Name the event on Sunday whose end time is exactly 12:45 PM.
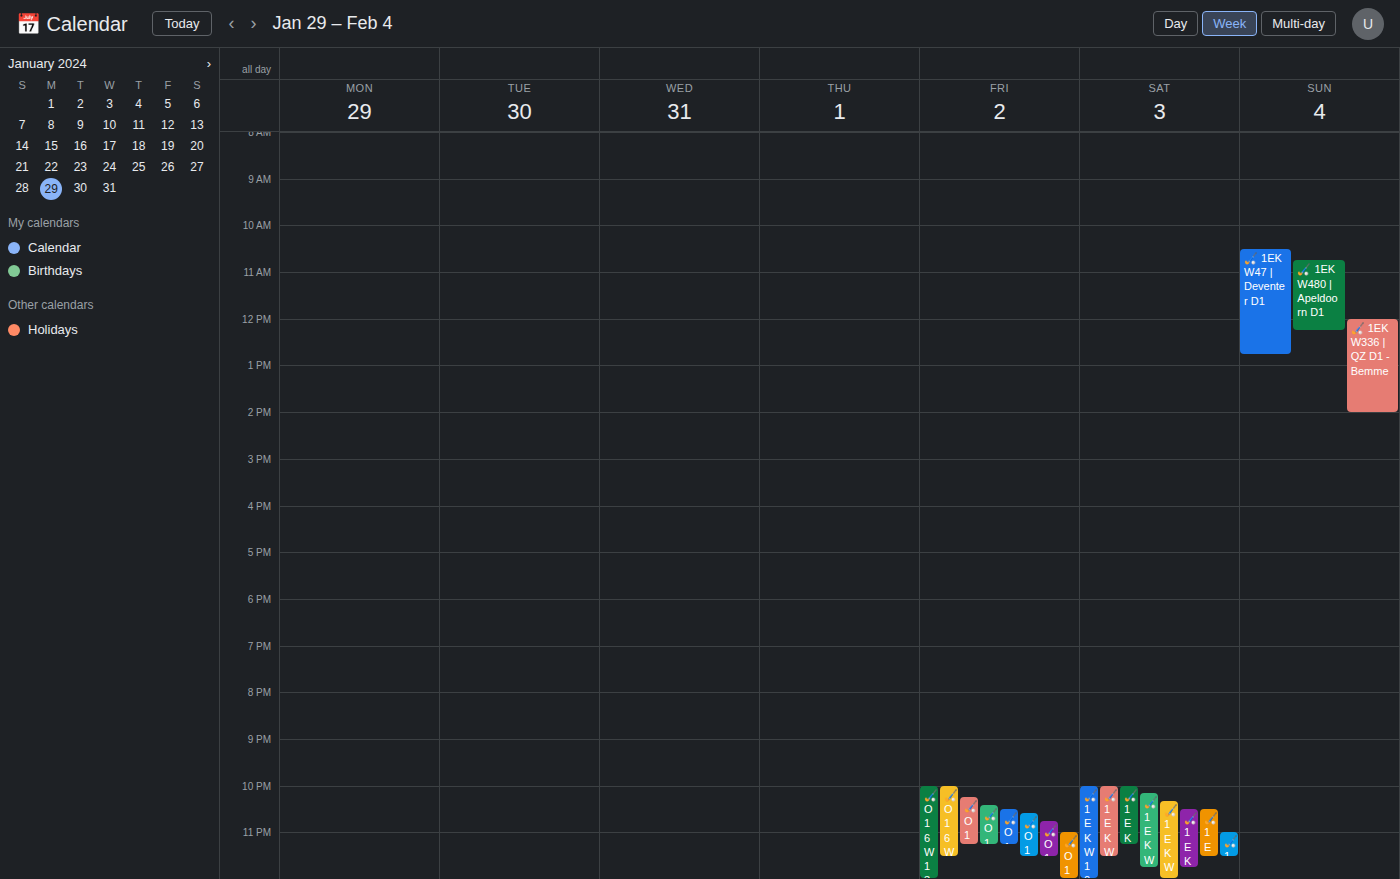
"🏑 1EK W47 | Deventer D1"